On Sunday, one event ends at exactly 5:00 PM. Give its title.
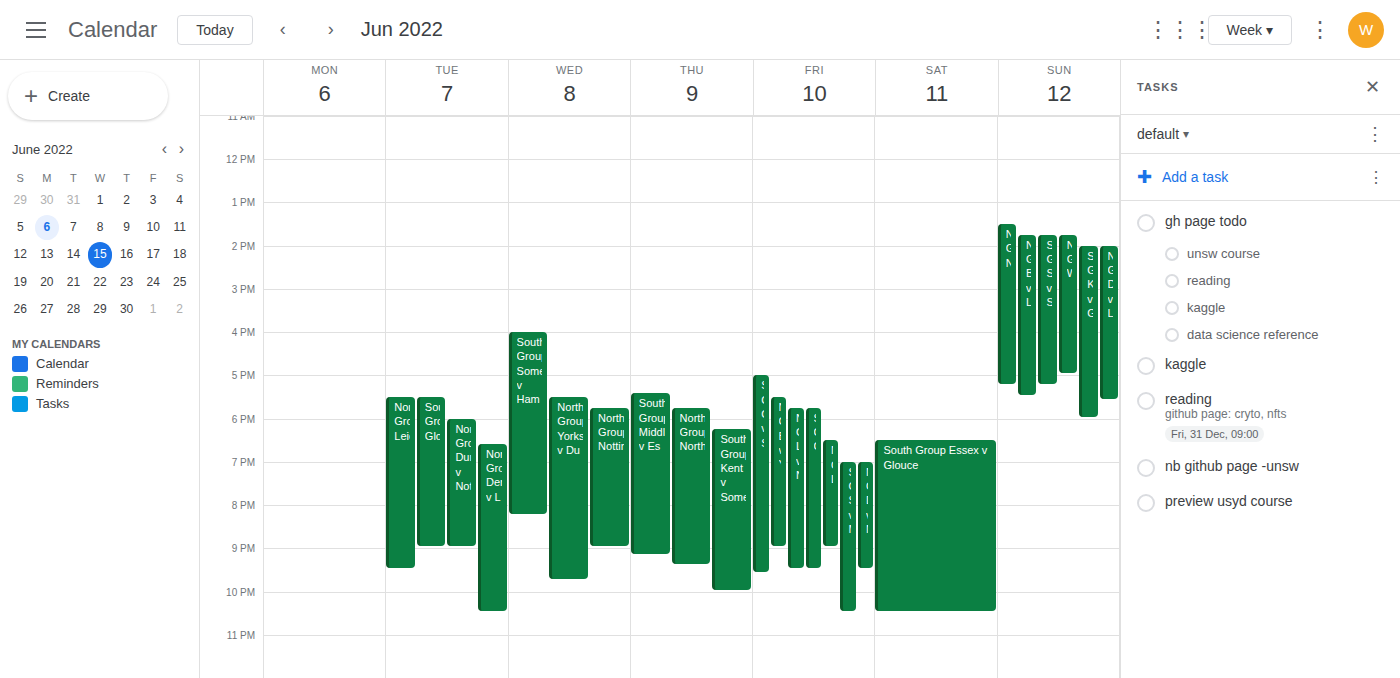
"North Group Worcestershire"